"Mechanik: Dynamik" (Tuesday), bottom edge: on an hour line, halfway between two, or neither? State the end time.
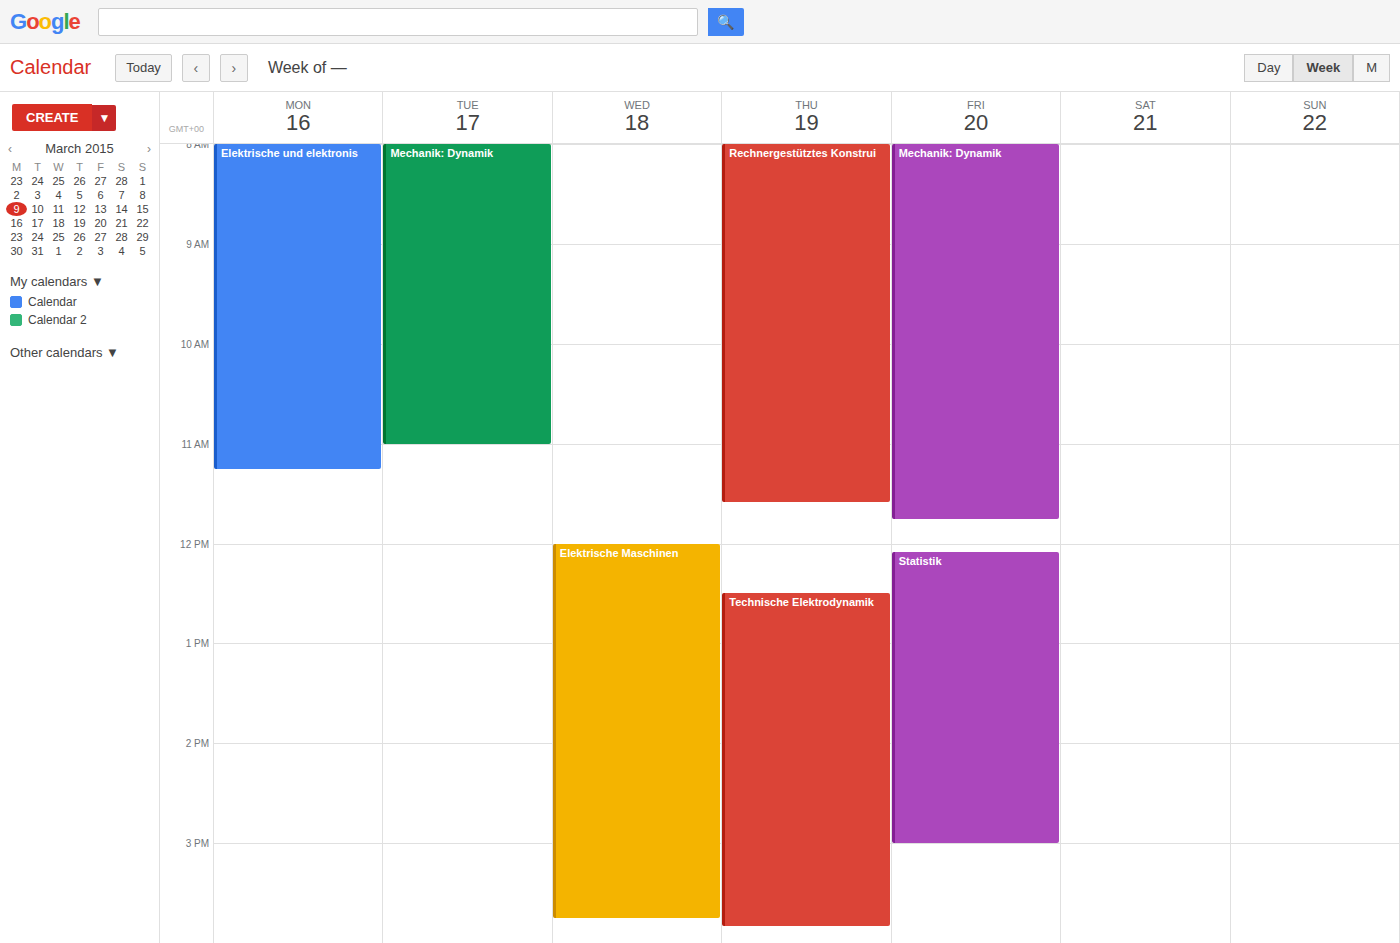
11:00 AM -- exactly on the 11 AM line.